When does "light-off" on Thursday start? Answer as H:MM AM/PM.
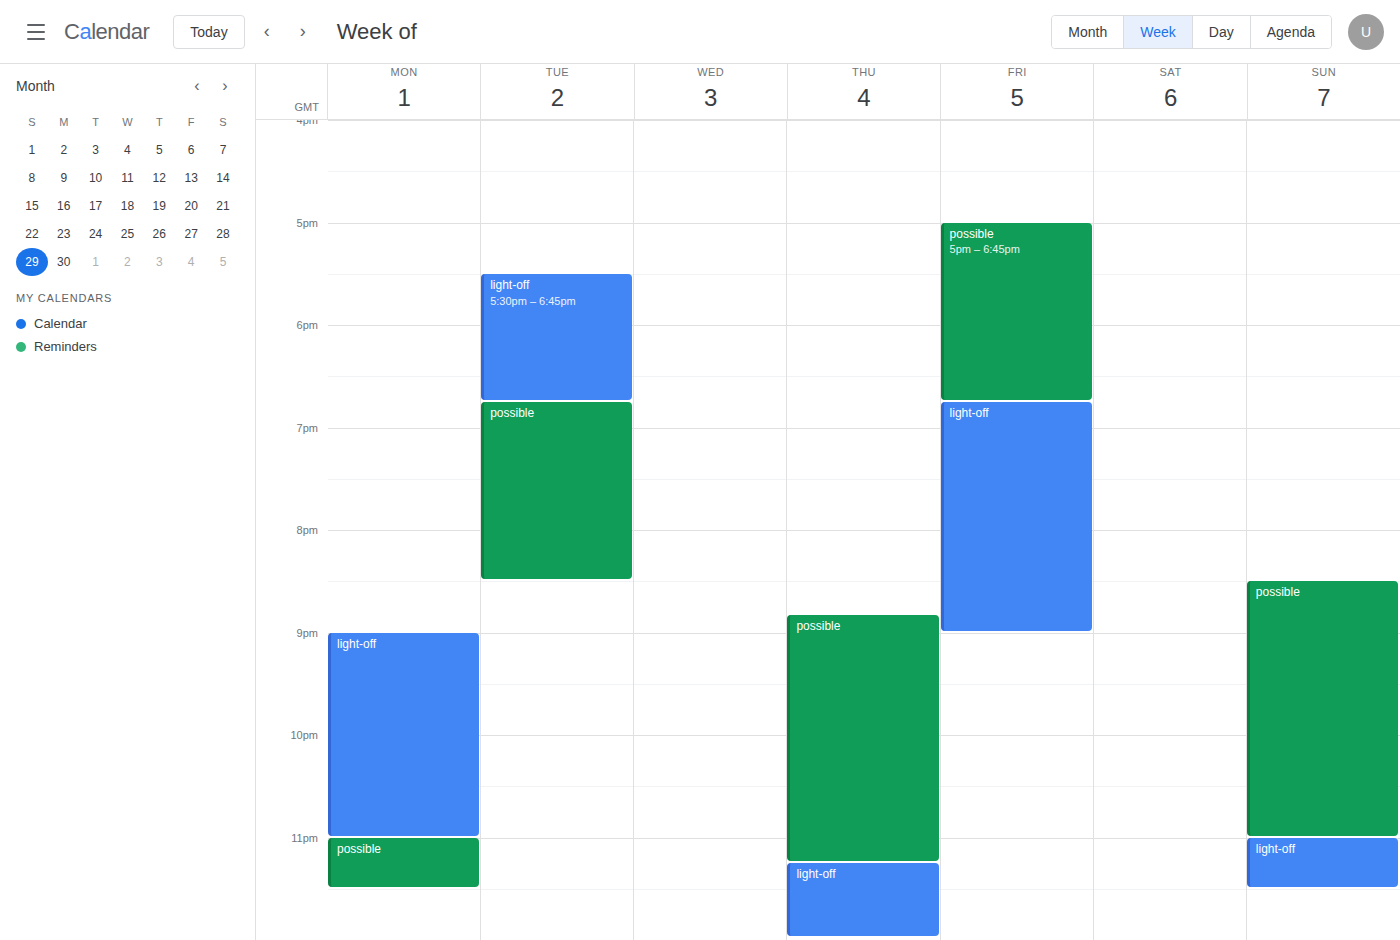
11:15 PM